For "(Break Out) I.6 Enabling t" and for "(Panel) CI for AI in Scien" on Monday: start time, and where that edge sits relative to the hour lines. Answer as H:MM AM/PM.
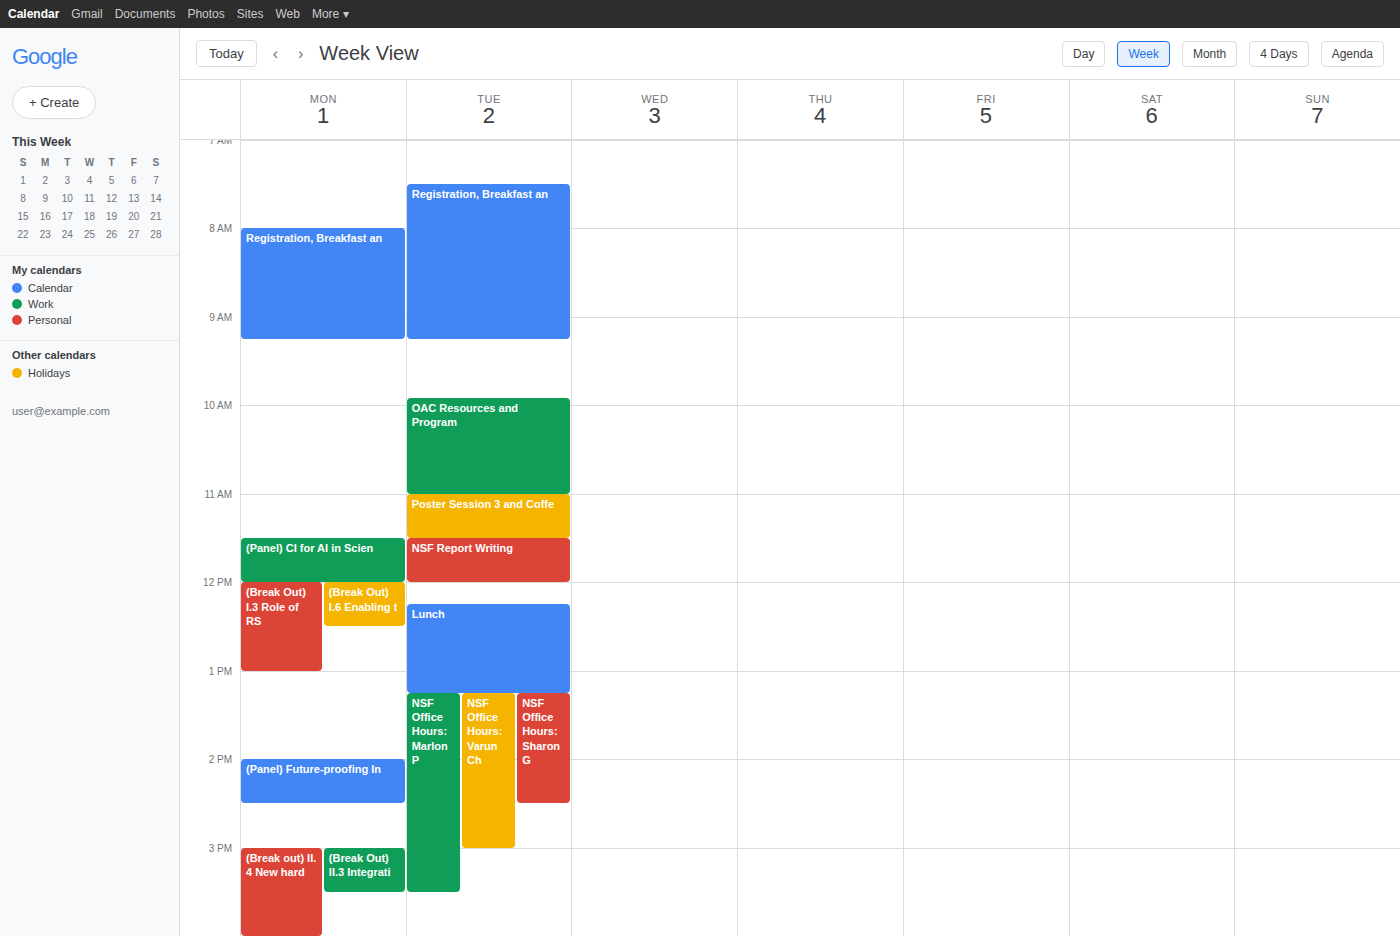
"(Break Out) I.6 Enabling t": 12:00 PM, exactly on the 12 PM line. "(Panel) CI for AI in Scien": 11:30 AM, halfway between the 11 AM and 12 PM lines.